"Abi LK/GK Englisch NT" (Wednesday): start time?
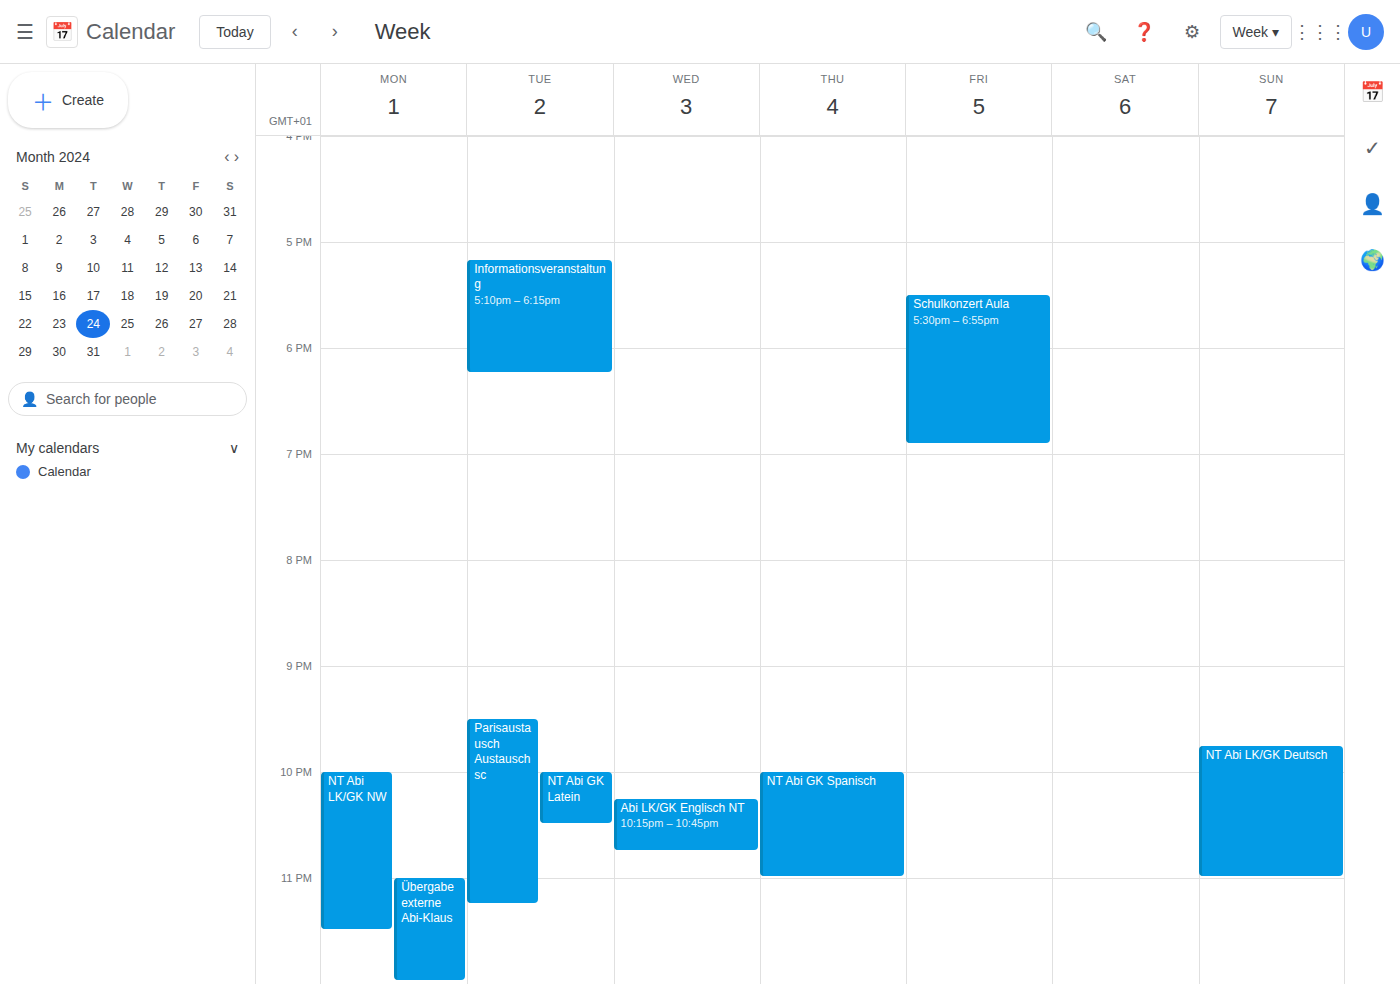
10:15 PM